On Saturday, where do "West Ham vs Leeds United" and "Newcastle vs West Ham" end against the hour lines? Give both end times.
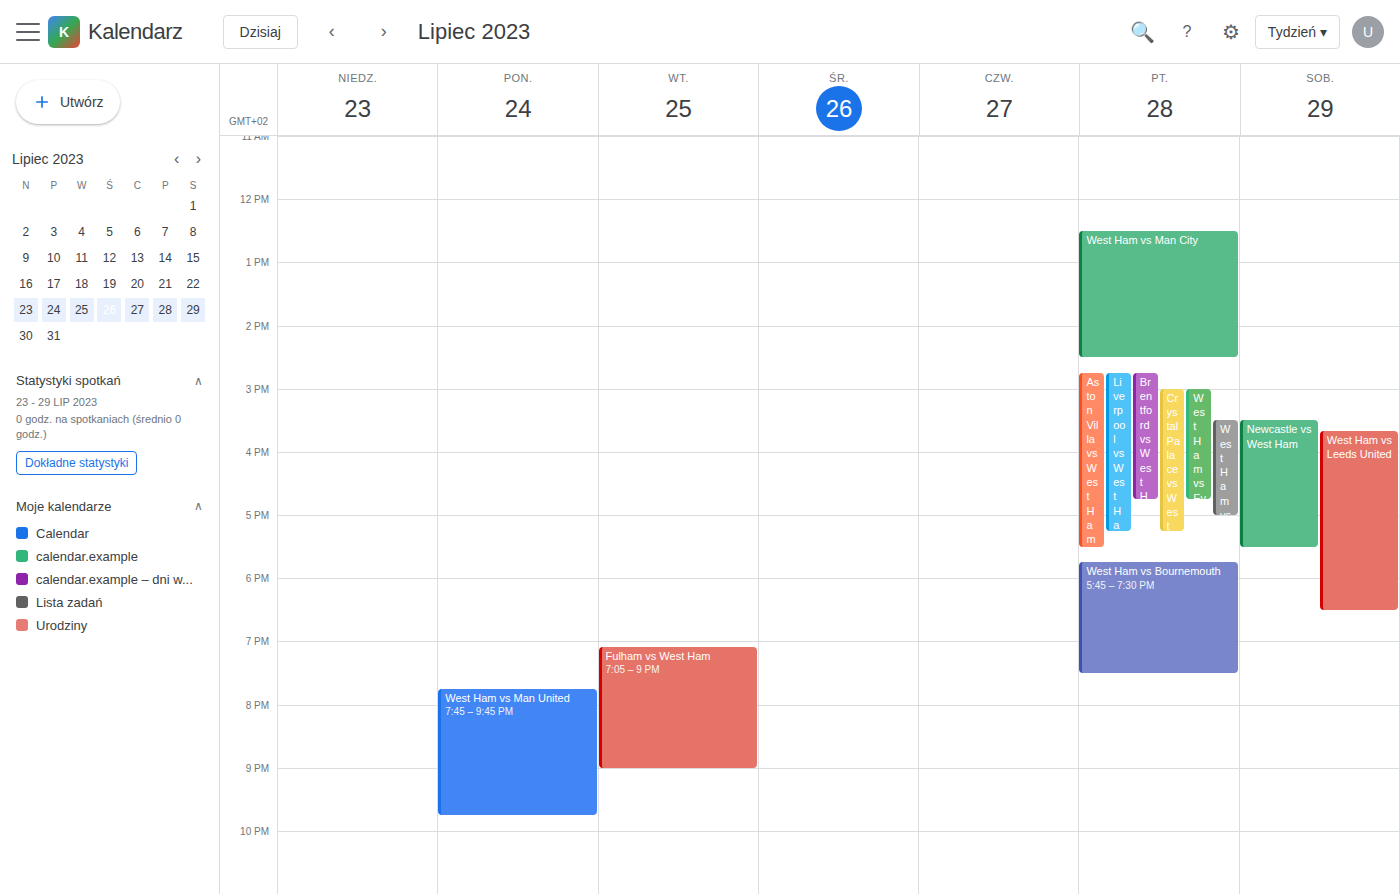
"West Ham vs Leeds United": 6:30 PM, halfway between the 6 PM and 7 PM lines. "Newcastle vs West Ham": 5:30 PM, halfway between the 5 PM and 6 PM lines.